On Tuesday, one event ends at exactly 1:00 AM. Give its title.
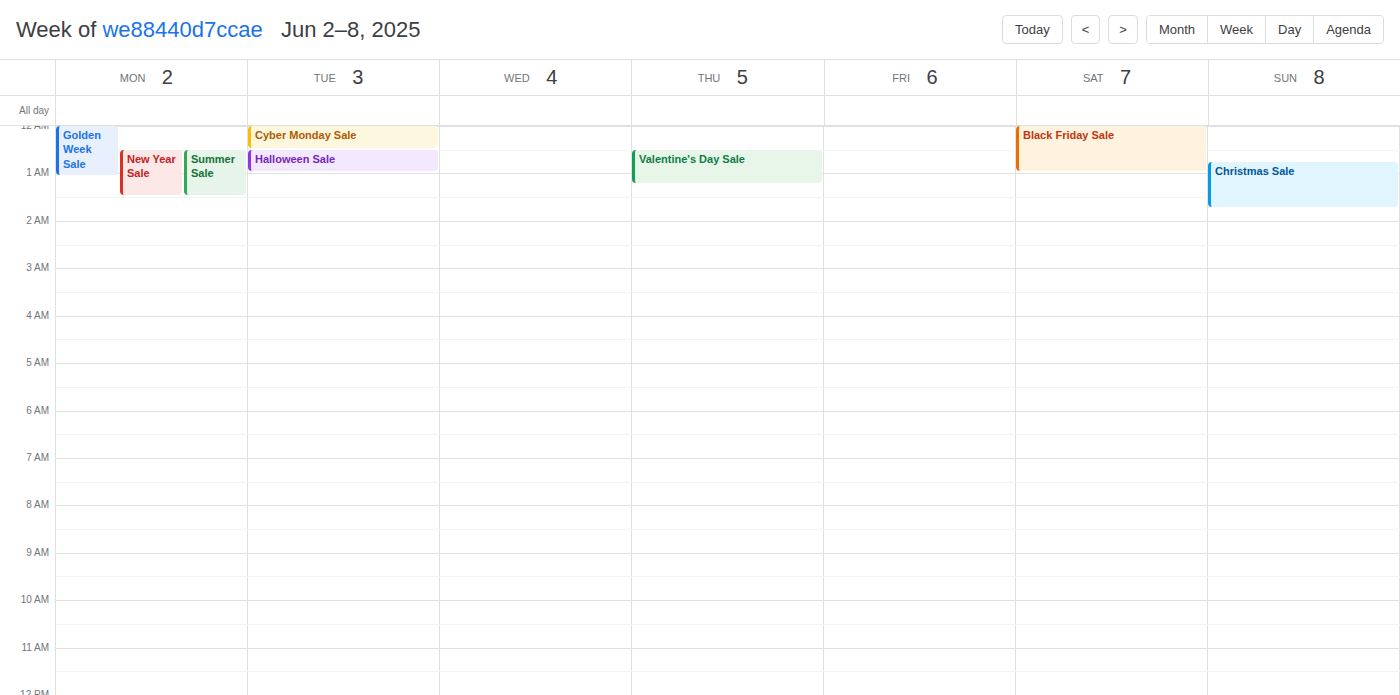
"Halloween Sale"